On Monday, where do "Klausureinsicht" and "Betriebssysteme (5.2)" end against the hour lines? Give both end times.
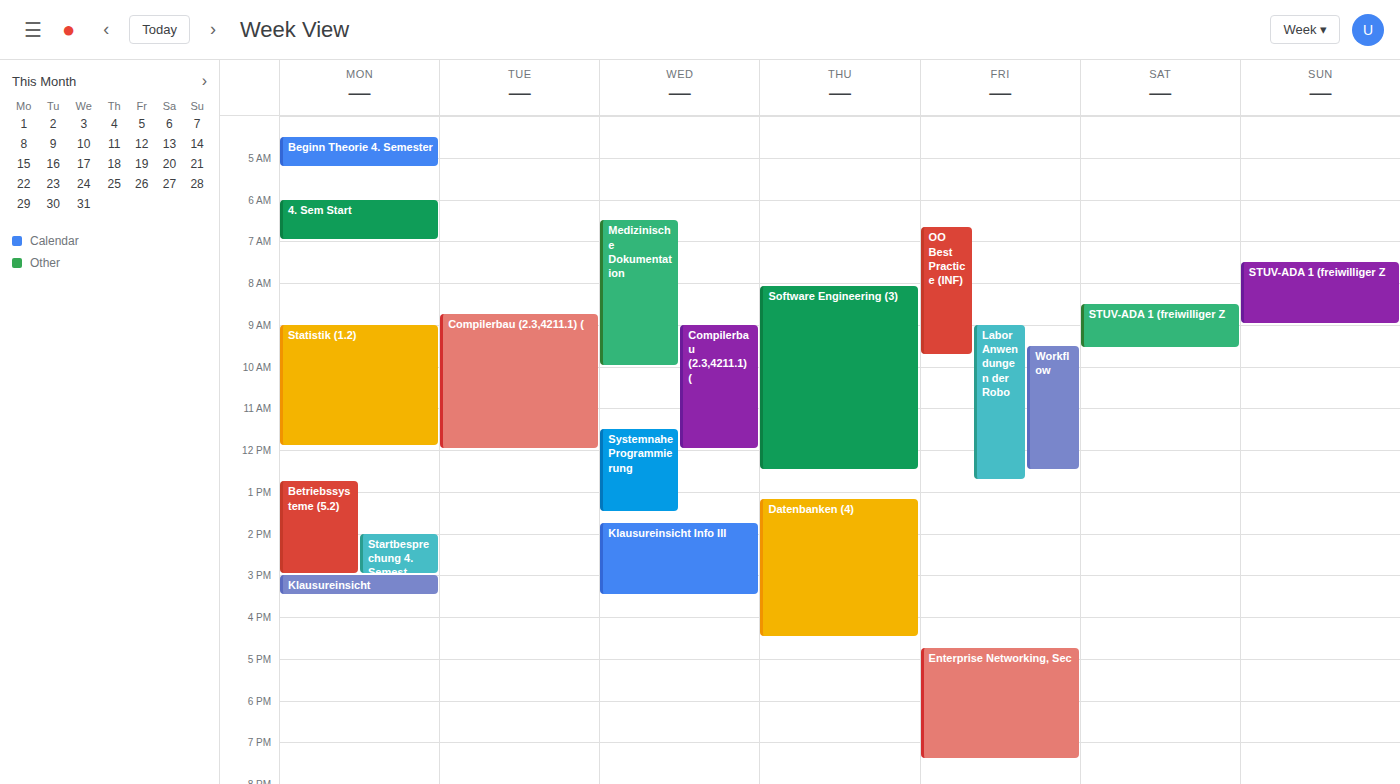
"Klausureinsicht": 3:30 PM, halfway between the 3 PM and 4 PM lines. "Betriebssysteme (5.2)": 3:00 PM, exactly on the 3 PM line.